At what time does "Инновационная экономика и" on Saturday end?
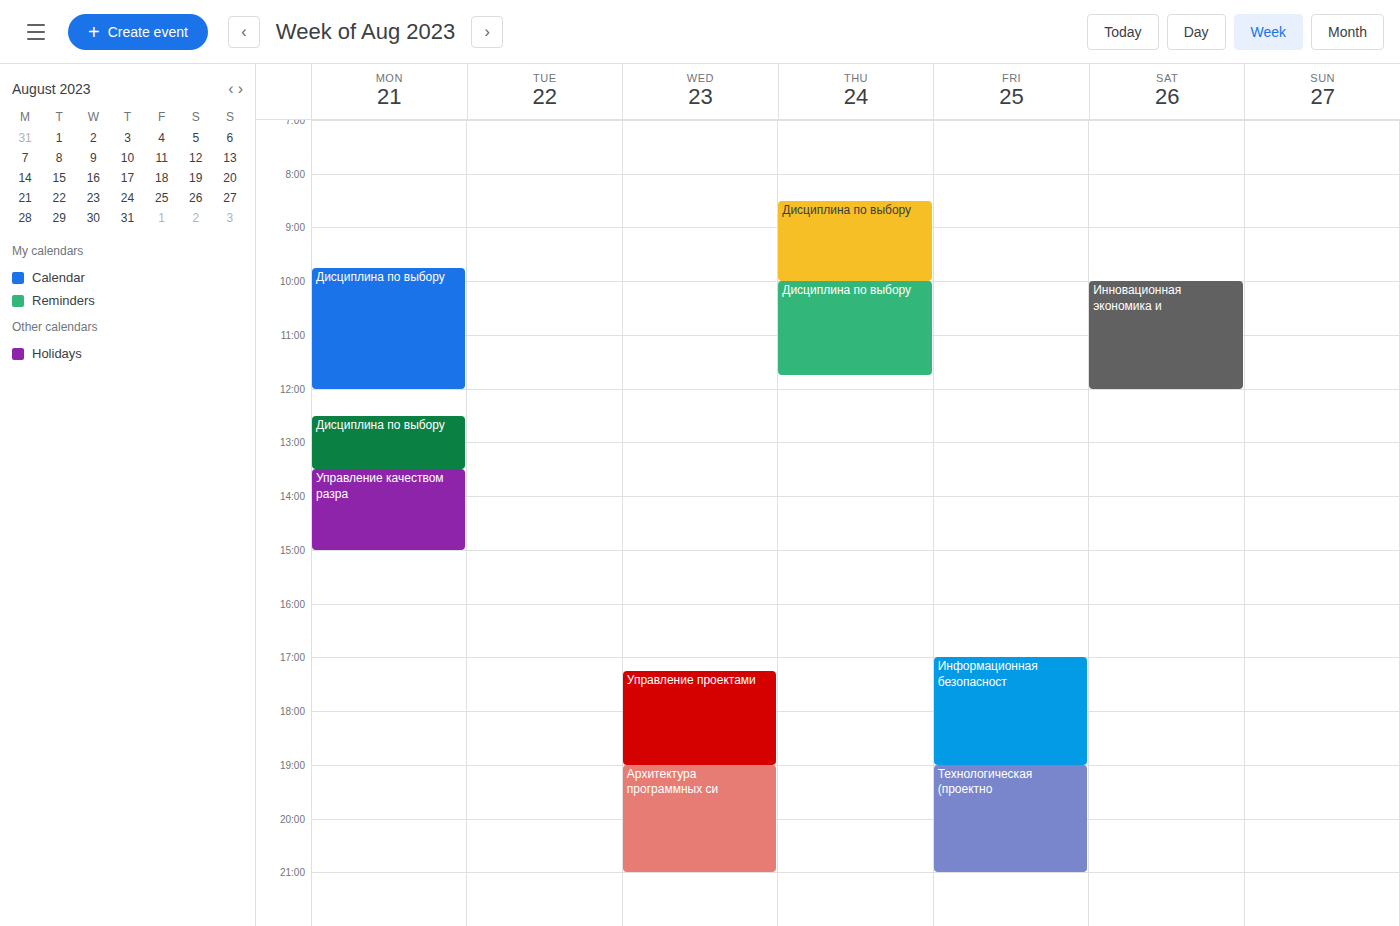
12:00 PM